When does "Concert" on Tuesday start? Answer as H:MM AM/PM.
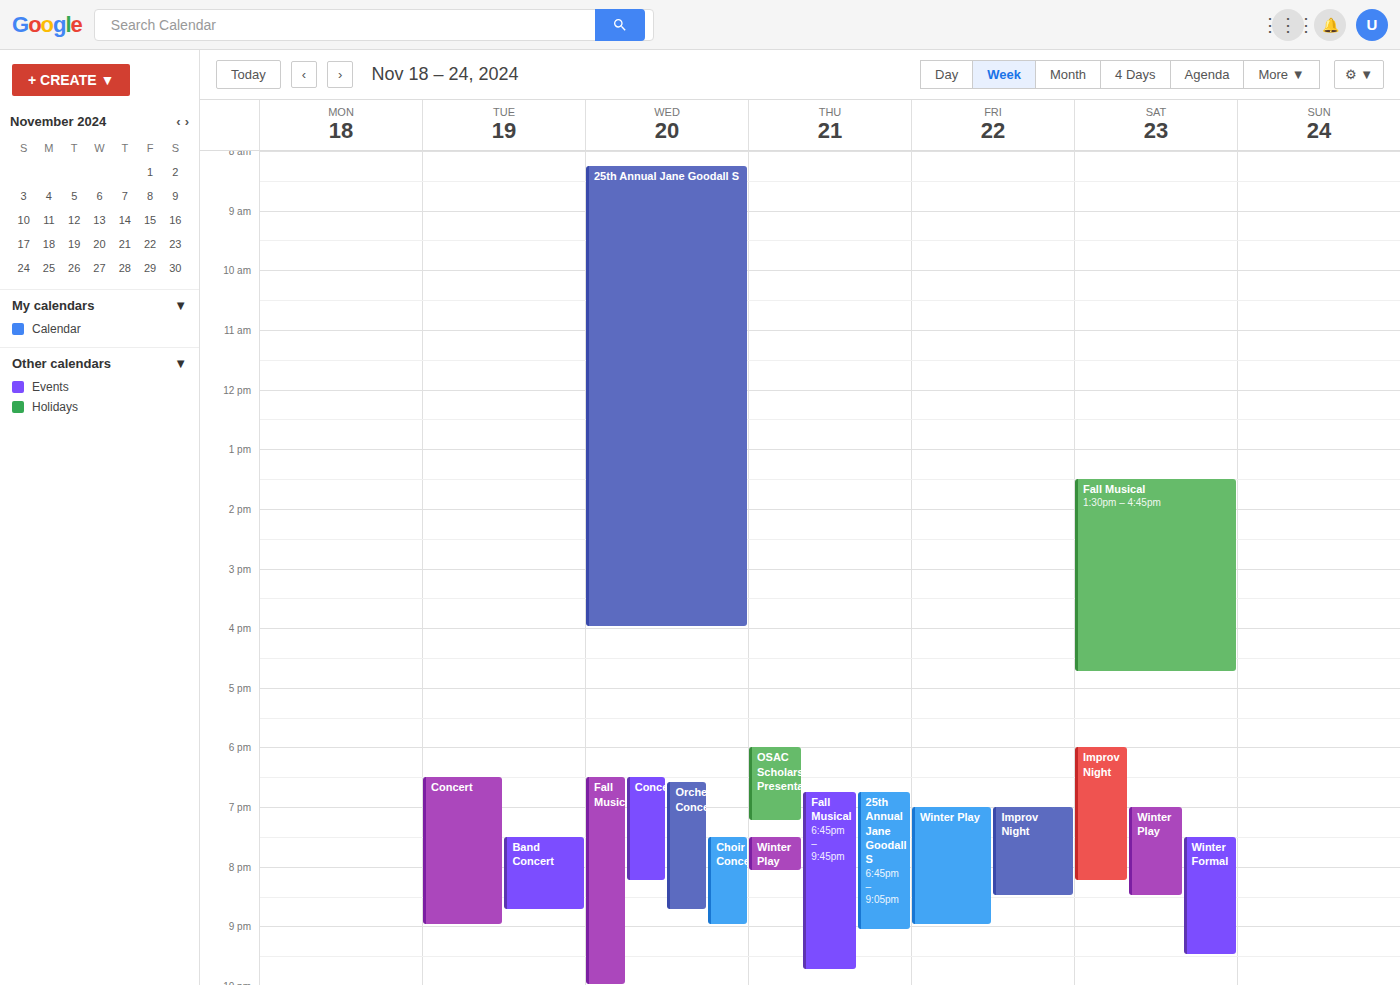
6:30 PM